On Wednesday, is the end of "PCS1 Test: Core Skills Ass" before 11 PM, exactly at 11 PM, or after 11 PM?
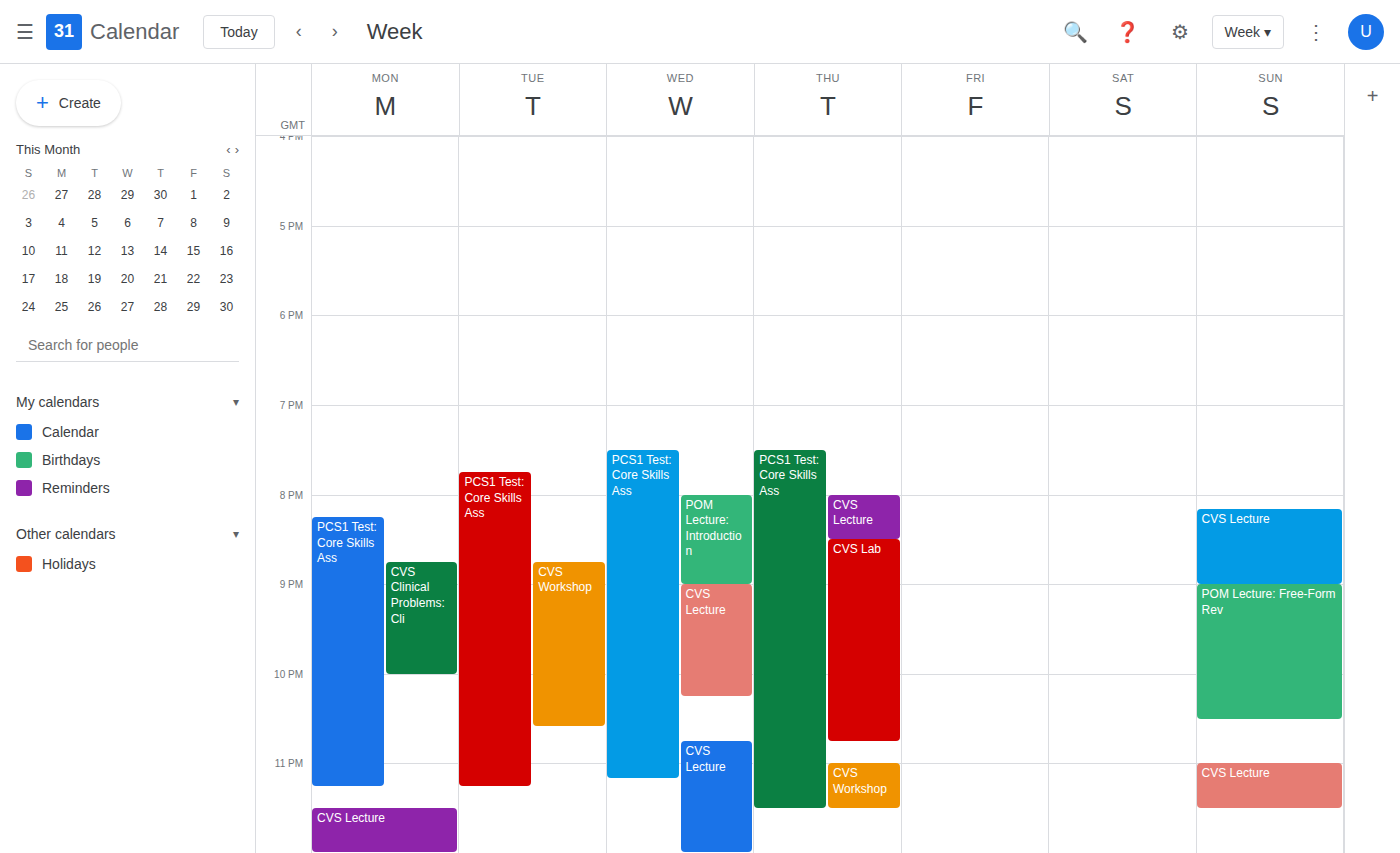
11:10 PM -- after 11 PM, 10 minutes below the 11 PM line.